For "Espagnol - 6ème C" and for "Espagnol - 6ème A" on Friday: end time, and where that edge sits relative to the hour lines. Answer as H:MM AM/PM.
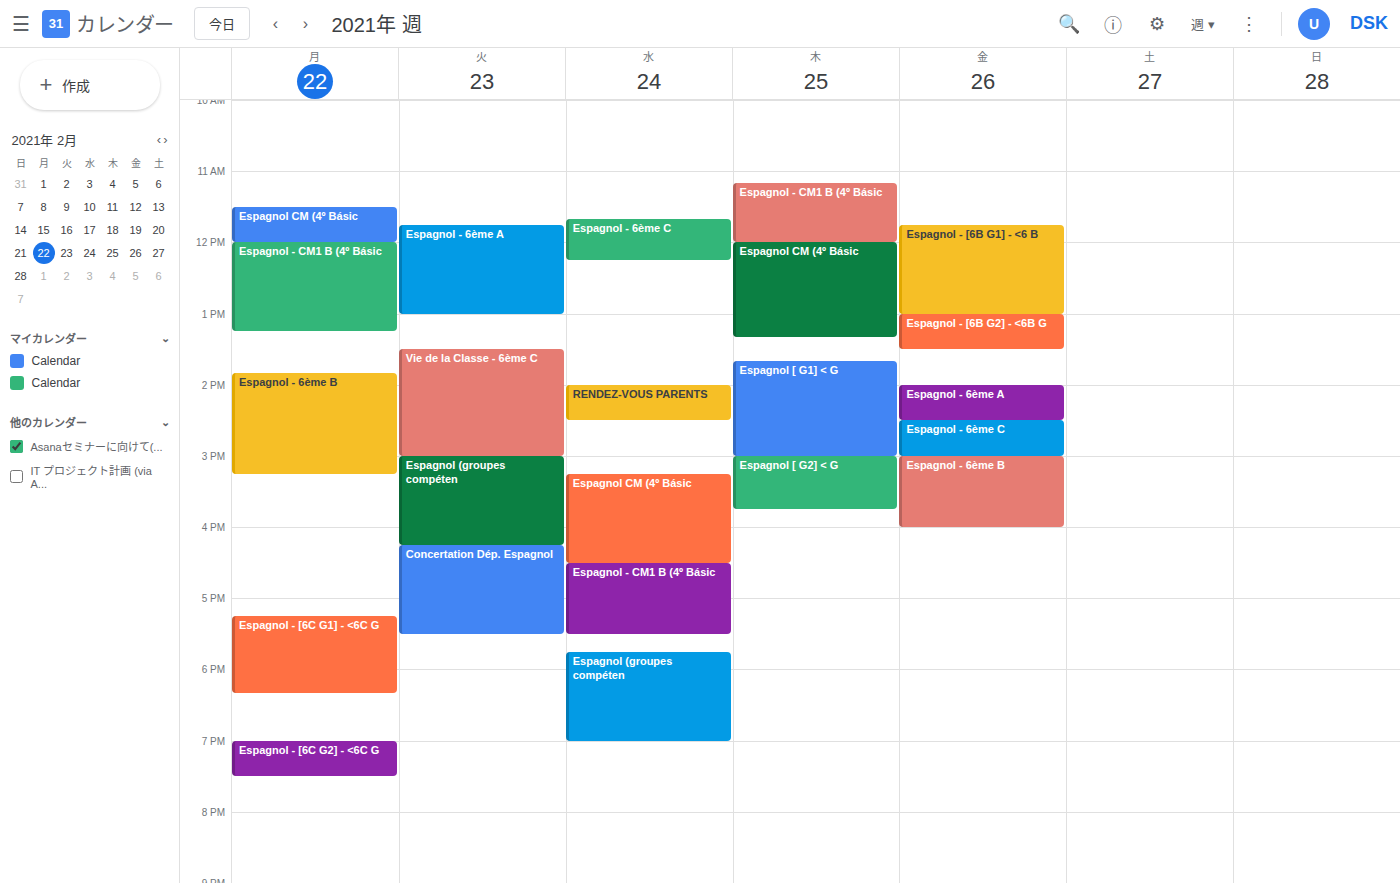
"Espagnol - 6ème C": 3:00 PM, exactly on the 3 PM line. "Espagnol - 6ème A": 2:30 PM, halfway between the 2 PM and 3 PM lines.